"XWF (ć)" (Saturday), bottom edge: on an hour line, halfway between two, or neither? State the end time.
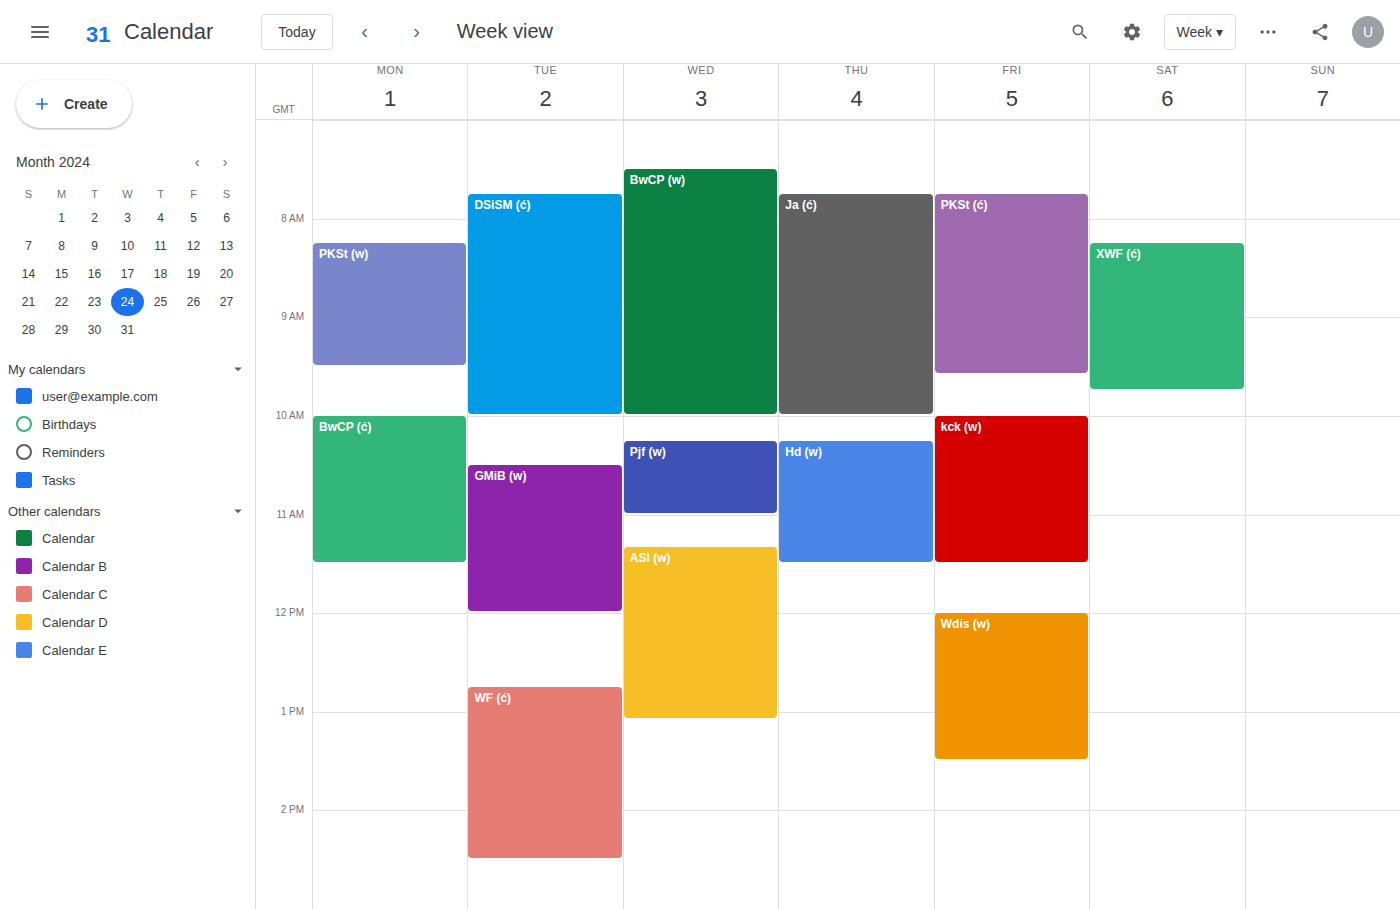
9:45 AM -- neither: three quarters of the way from the 9 AM line to the 10 AM line.